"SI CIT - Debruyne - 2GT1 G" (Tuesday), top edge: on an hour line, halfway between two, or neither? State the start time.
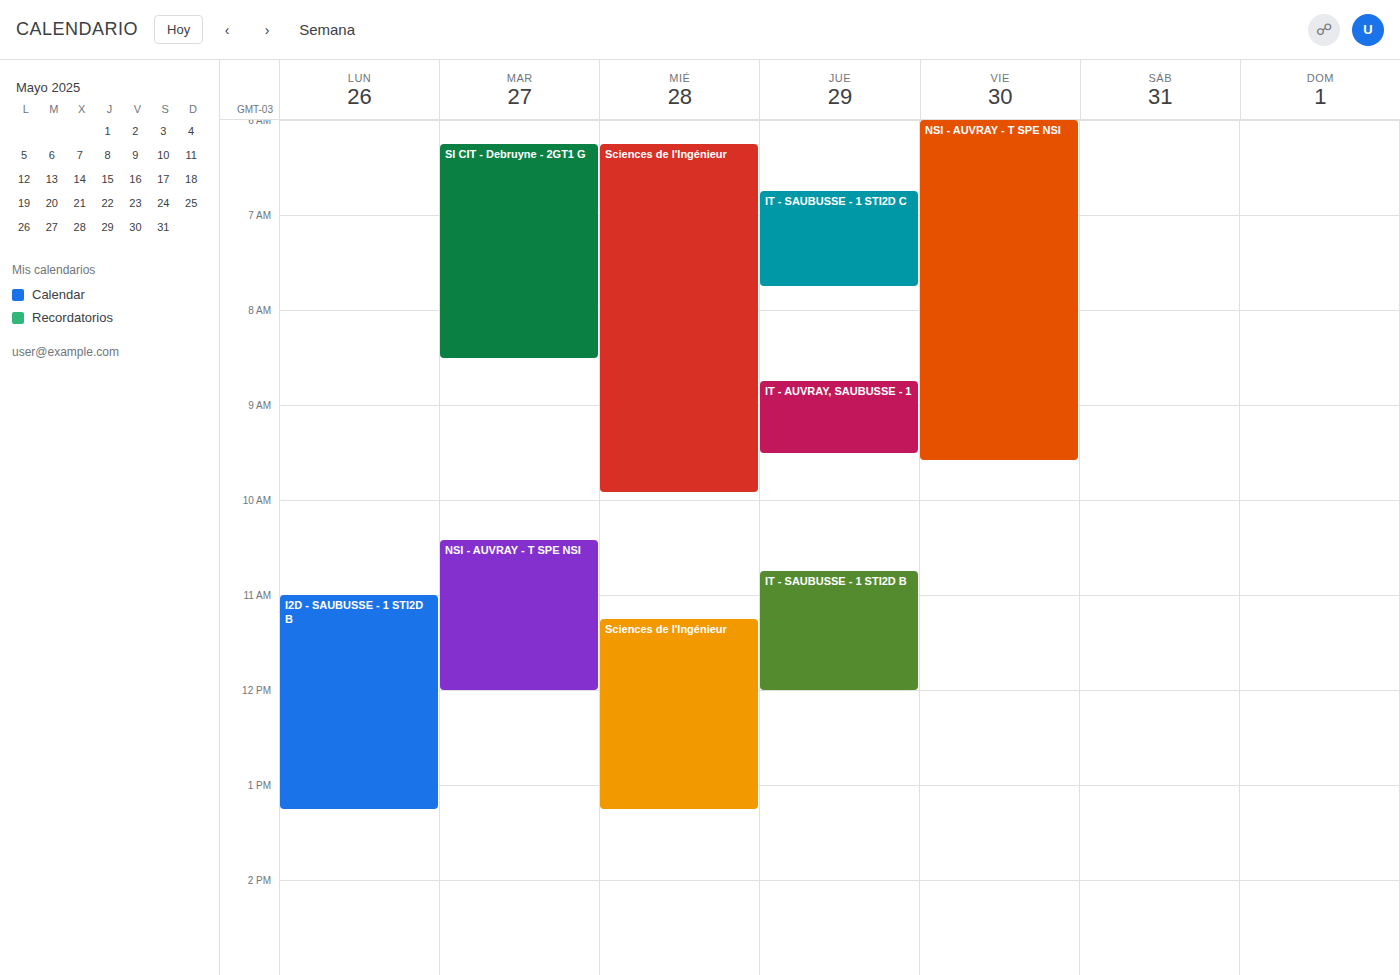
6:15 AM -- neither: a quarter of the way from the 6 AM line to the 7 AM line.